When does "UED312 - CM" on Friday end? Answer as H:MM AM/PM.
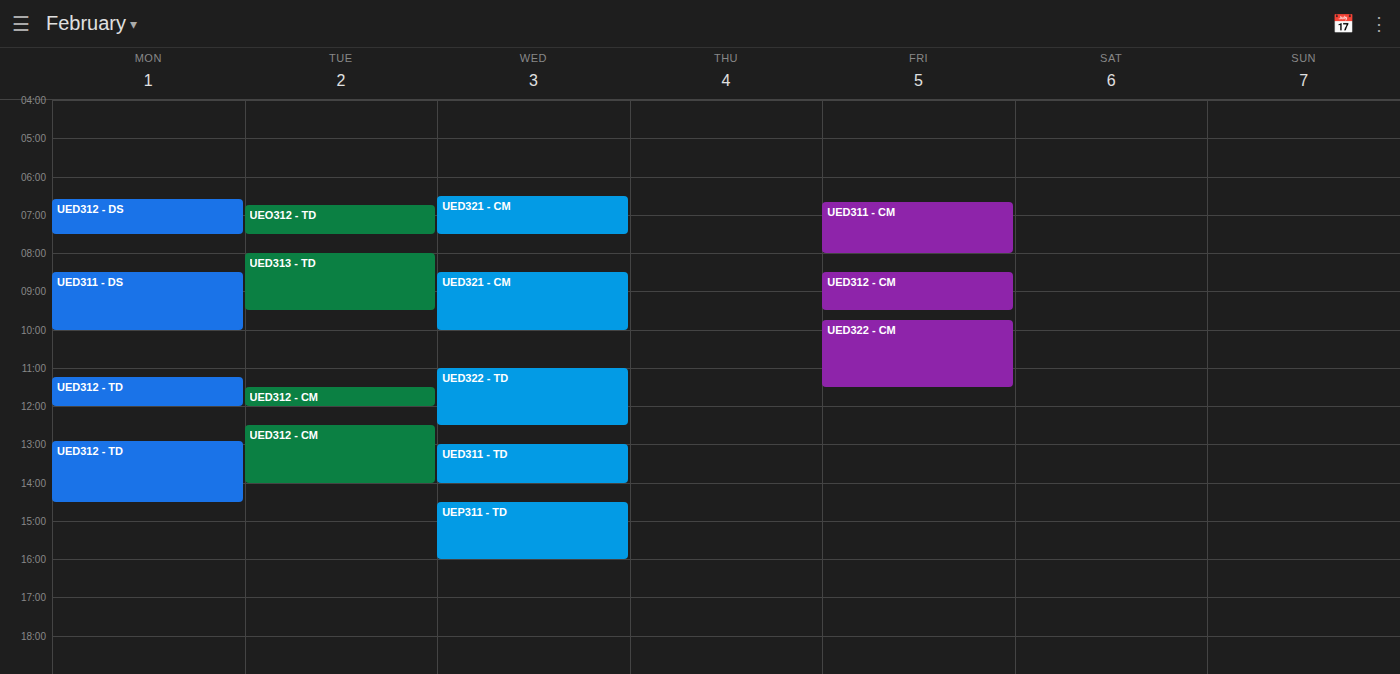
9:30 AM